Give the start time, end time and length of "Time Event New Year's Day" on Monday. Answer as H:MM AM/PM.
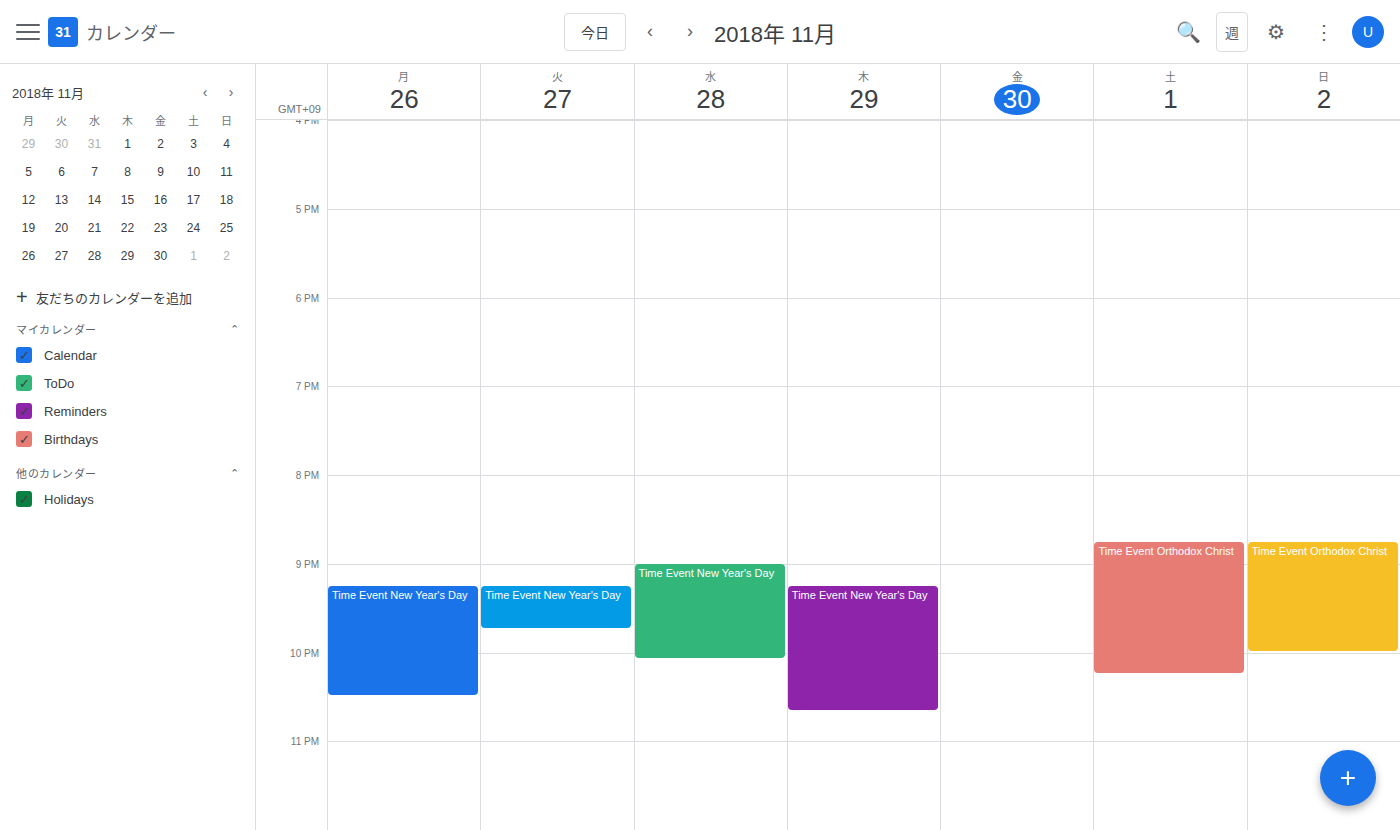
9:15 PM to 10:30 PM, 1 hour 15 minutes